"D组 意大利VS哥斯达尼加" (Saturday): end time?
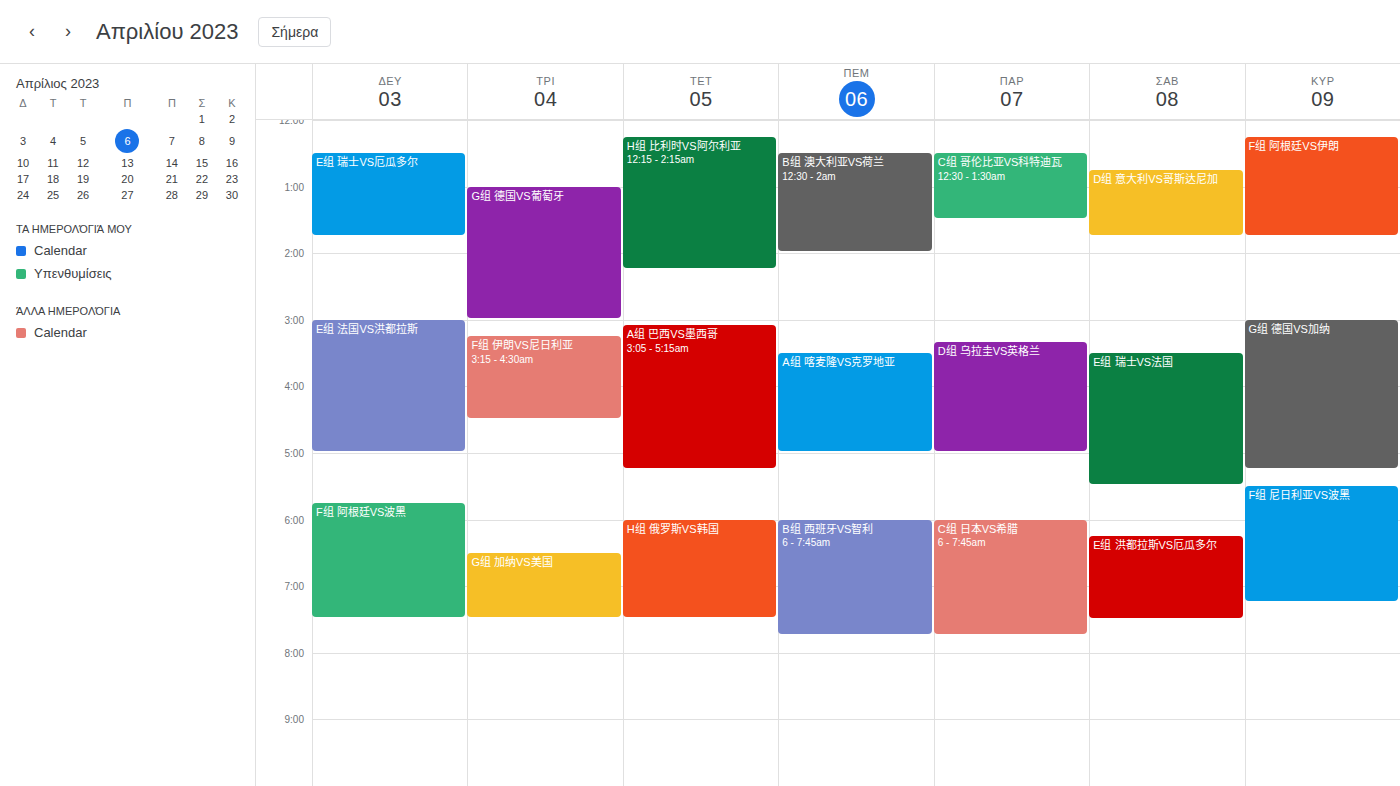
1:45 AM